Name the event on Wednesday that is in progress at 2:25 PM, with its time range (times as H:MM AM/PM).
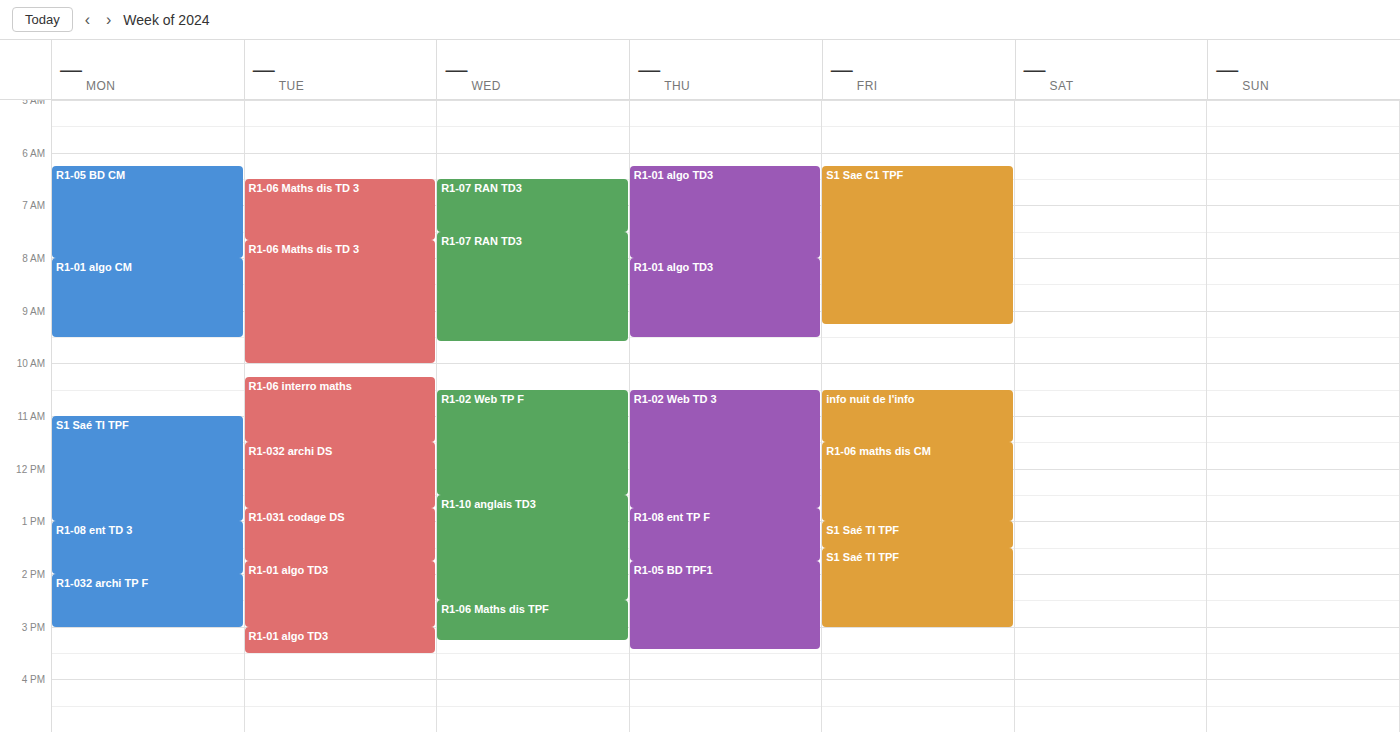
"R1-10 anglais TD3", 12:30 PM to 2:30 PM